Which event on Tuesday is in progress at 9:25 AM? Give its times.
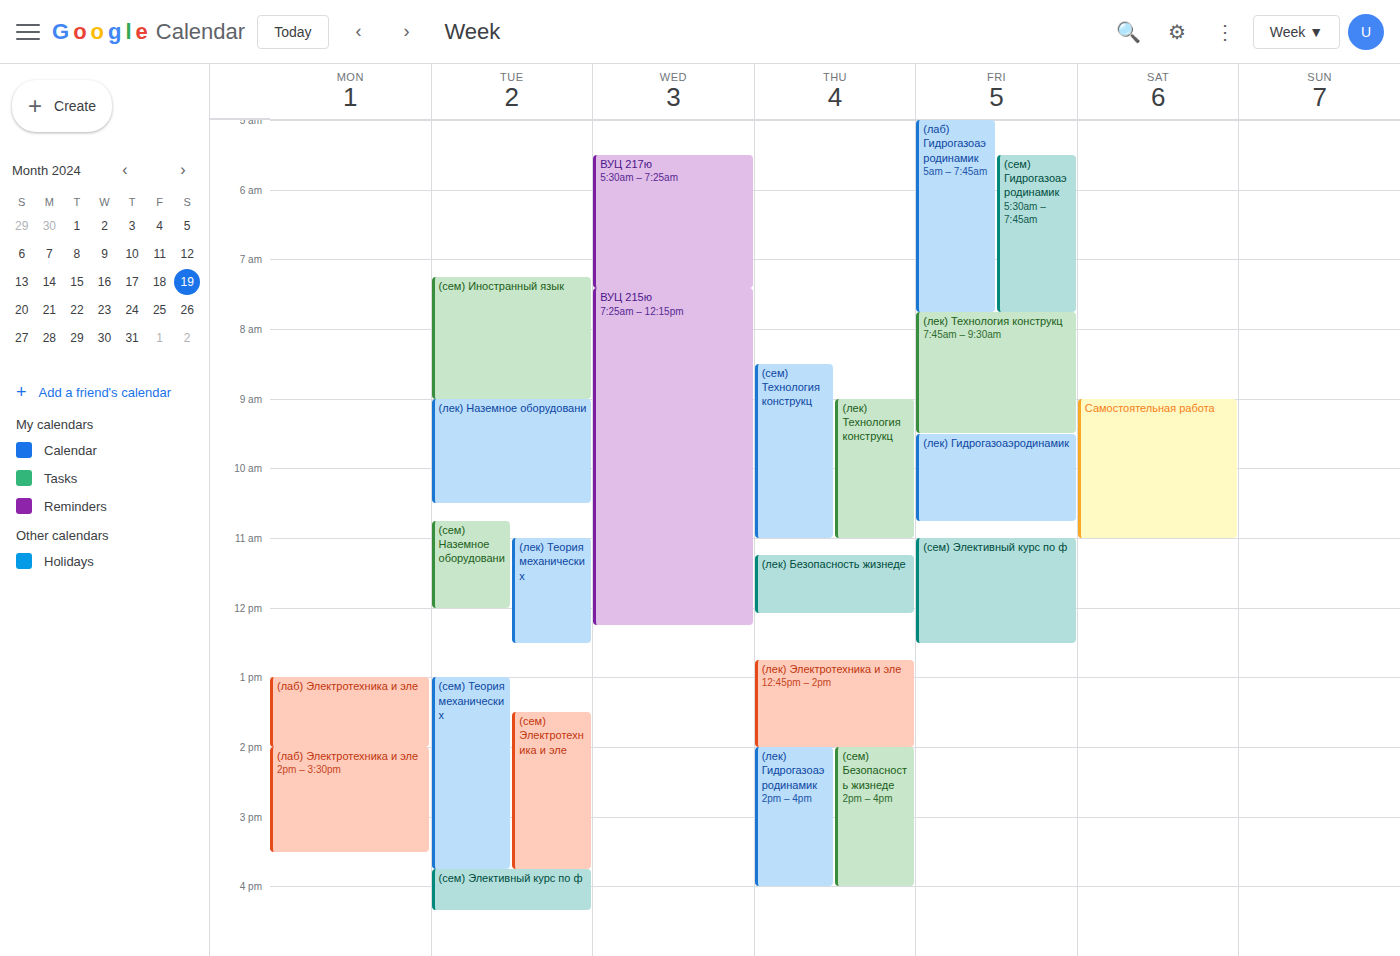
"(лек) Наземное оборудовани", 9:00 AM to 10:30 AM